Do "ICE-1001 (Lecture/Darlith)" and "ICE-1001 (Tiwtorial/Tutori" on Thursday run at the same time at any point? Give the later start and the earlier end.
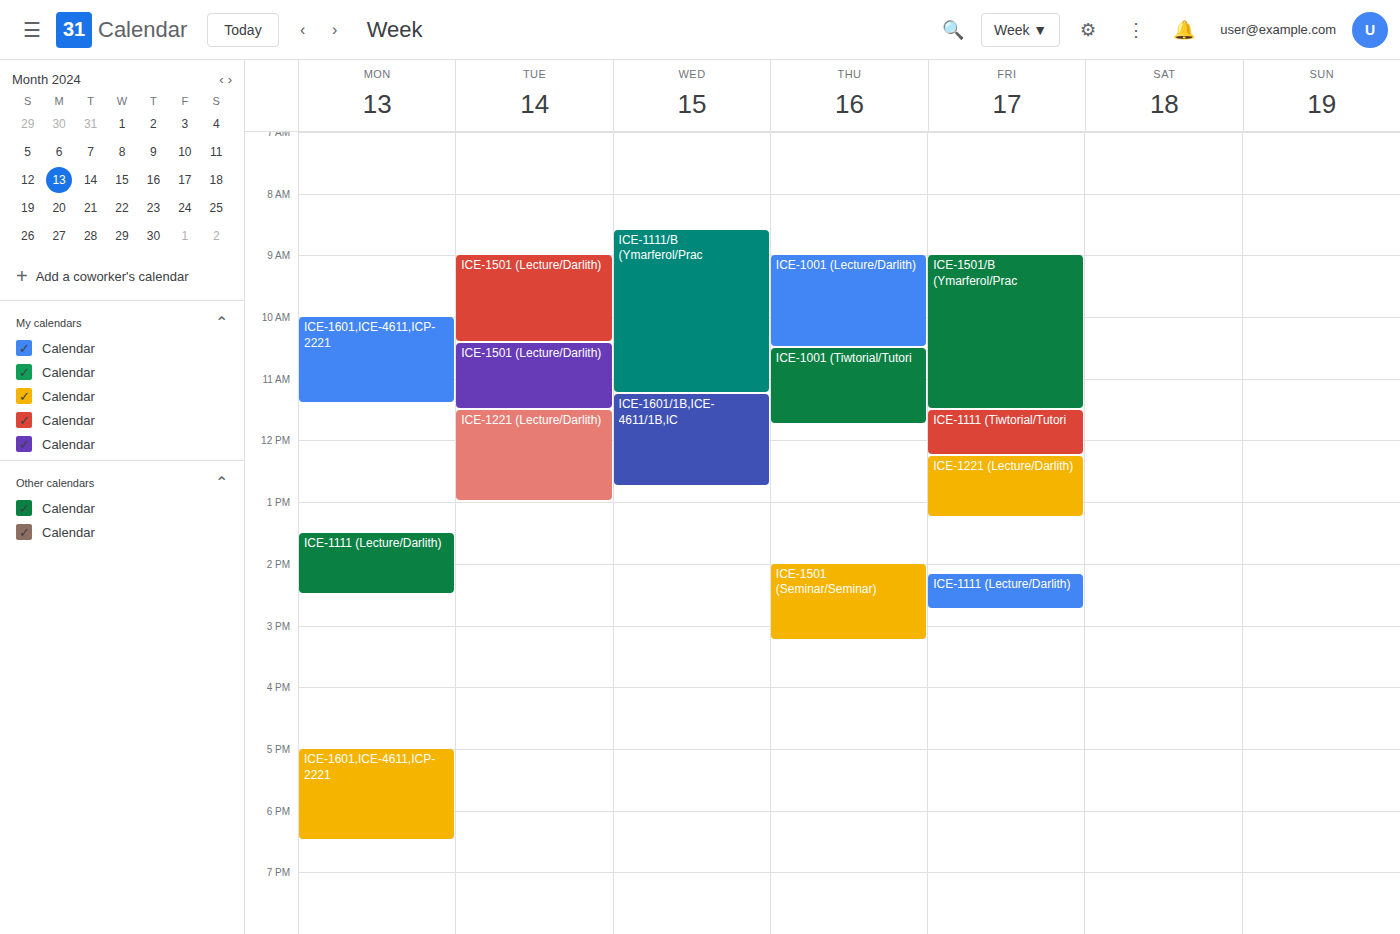
"ICE-1001 (Lecture/Darlith)" ends at 10:30, exactly when "ICE-1001 (Tiwtorial/Tutori" starts -- they touch but do not overlap.